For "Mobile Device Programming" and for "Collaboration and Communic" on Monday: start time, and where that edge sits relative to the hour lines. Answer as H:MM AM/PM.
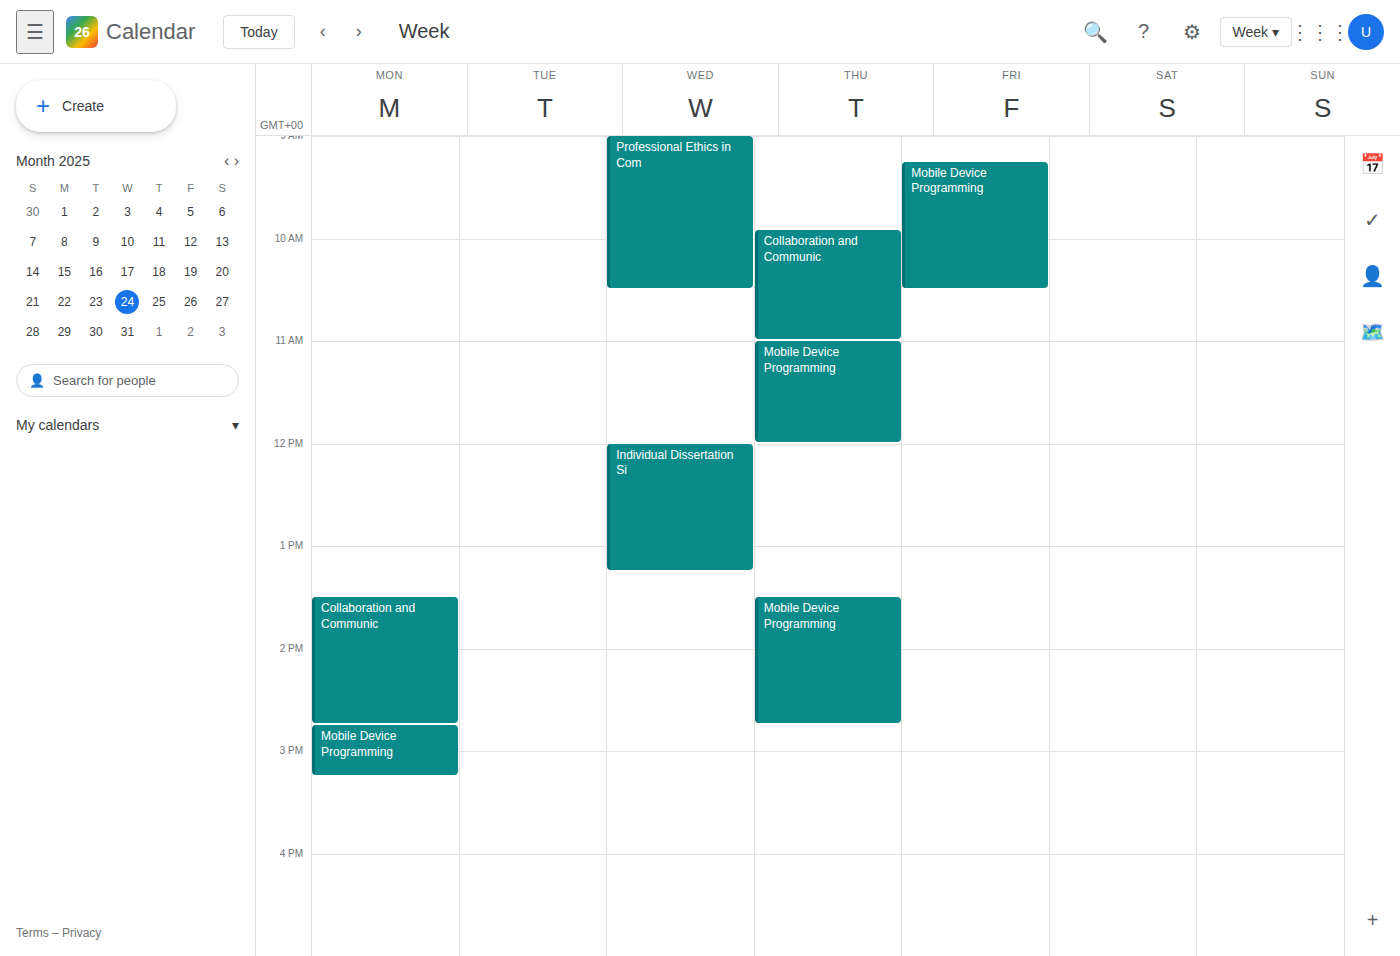
"Mobile Device Programming": 2:45 PM, neither: three quarters of the way from the 2 PM line to the 3 PM line. "Collaboration and Communic": 1:30 PM, halfway between the 1 PM and 2 PM lines.